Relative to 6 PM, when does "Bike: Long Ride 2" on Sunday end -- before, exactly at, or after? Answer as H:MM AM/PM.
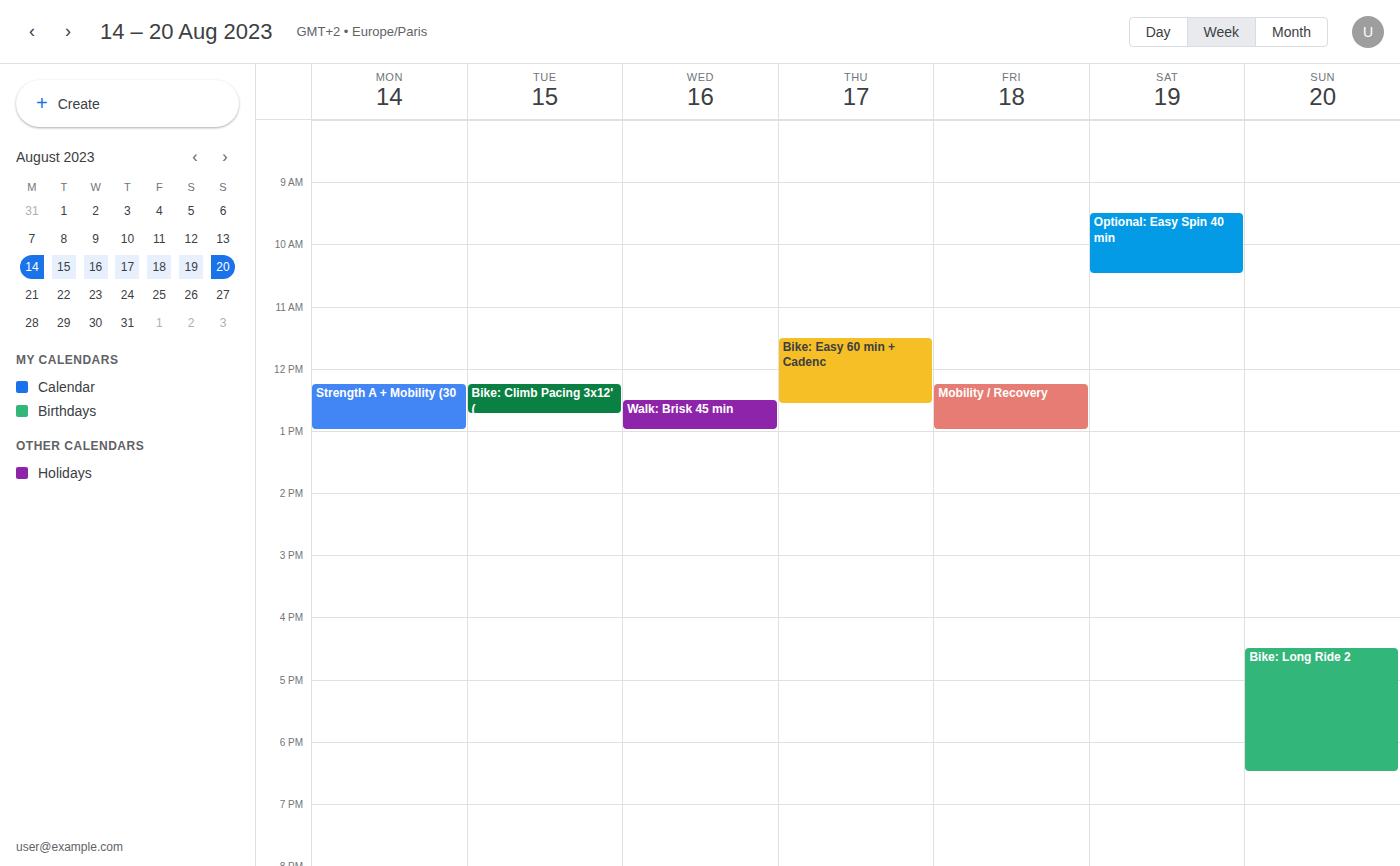
6:30 PM -- after 6 PM, 30 minutes below the 6 PM line.